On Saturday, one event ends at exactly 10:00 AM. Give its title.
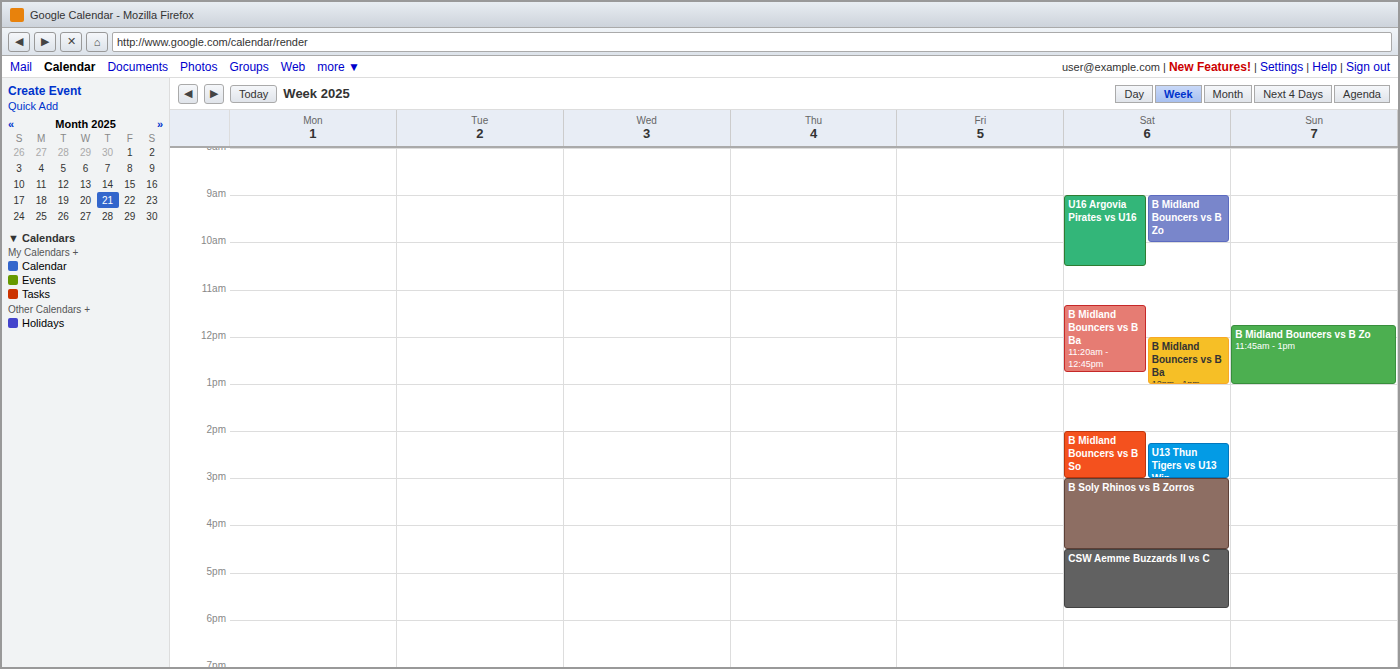
"B Midland Bouncers vs B Zo"